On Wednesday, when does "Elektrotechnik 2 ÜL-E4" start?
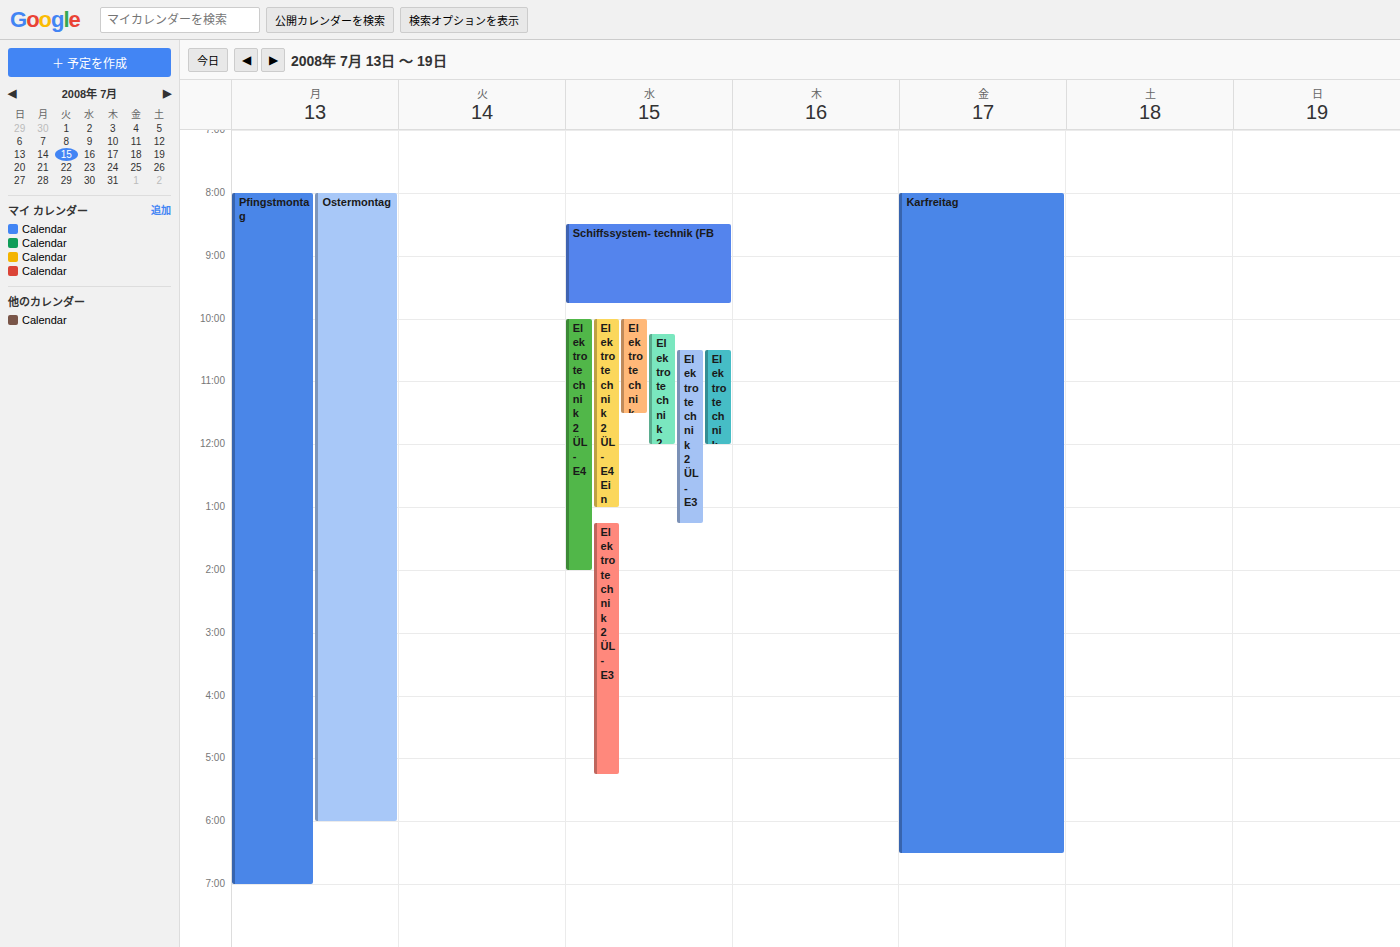
10:00 AM